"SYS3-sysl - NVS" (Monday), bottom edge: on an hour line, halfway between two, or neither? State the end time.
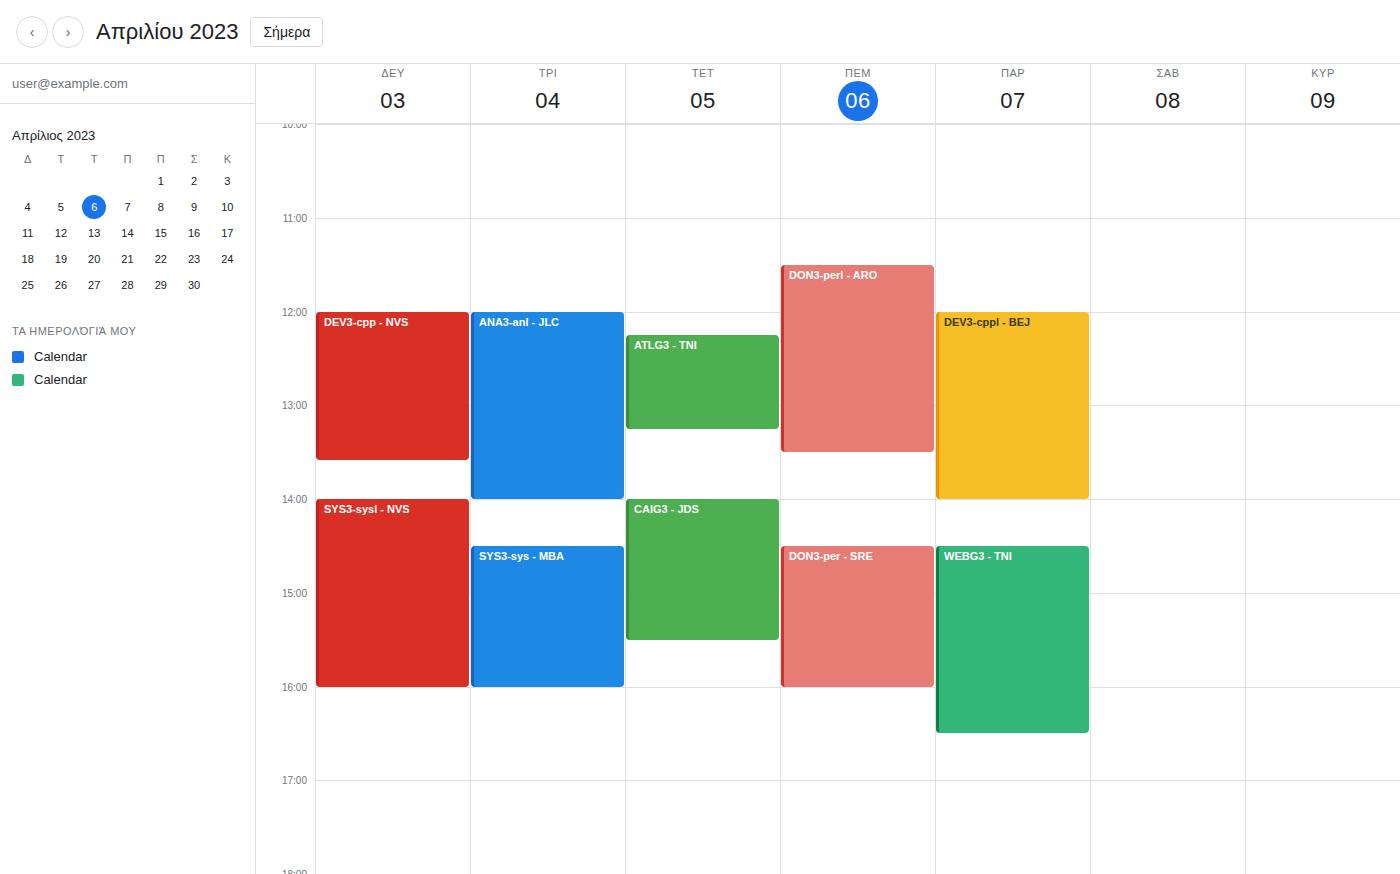
4:00 PM -- exactly on the 4 PM line.